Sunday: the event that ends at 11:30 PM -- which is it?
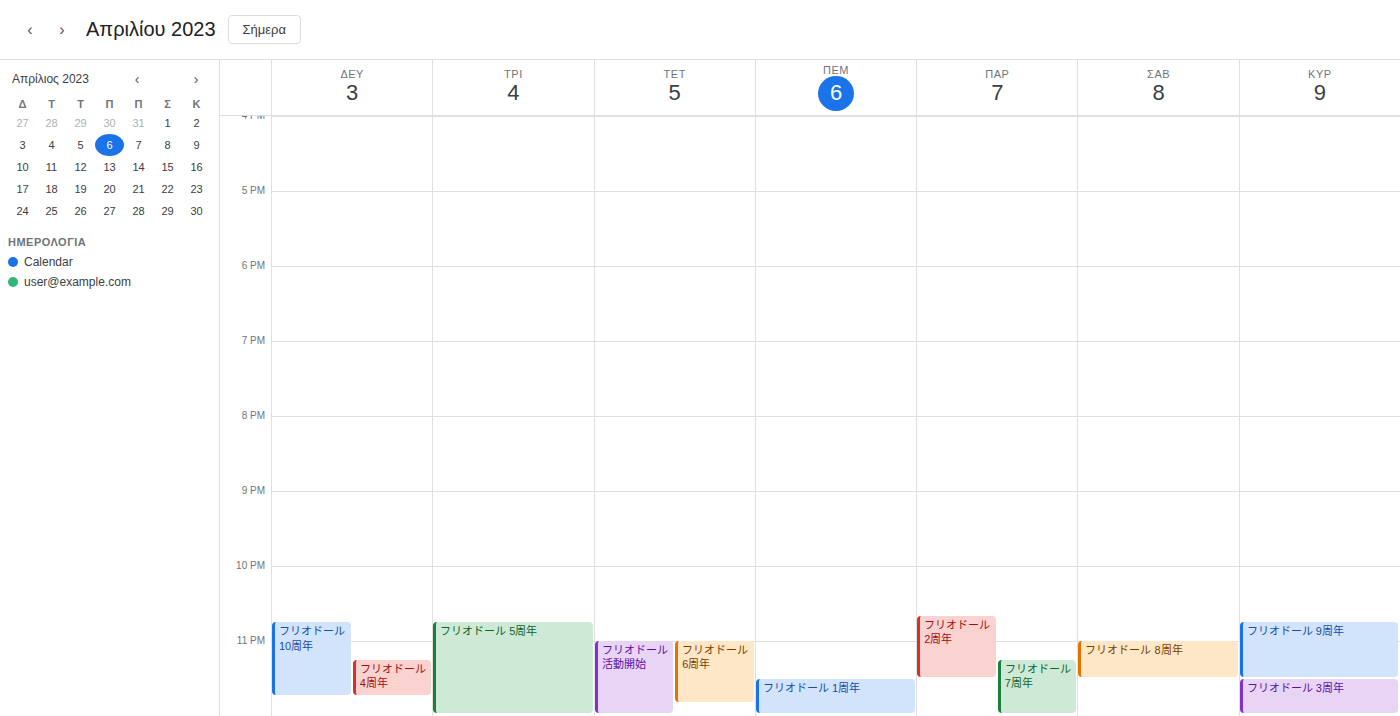
"フリオドール 9周年"